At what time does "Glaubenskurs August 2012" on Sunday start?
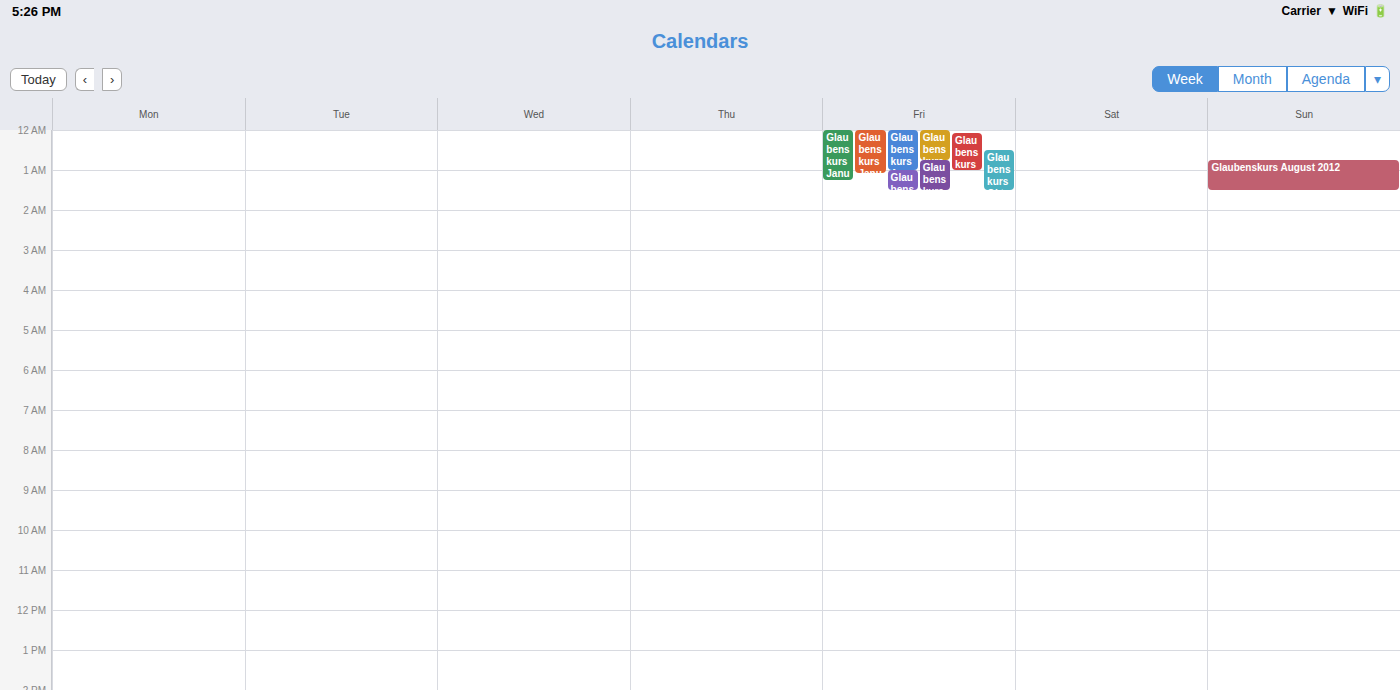
12:45 AM